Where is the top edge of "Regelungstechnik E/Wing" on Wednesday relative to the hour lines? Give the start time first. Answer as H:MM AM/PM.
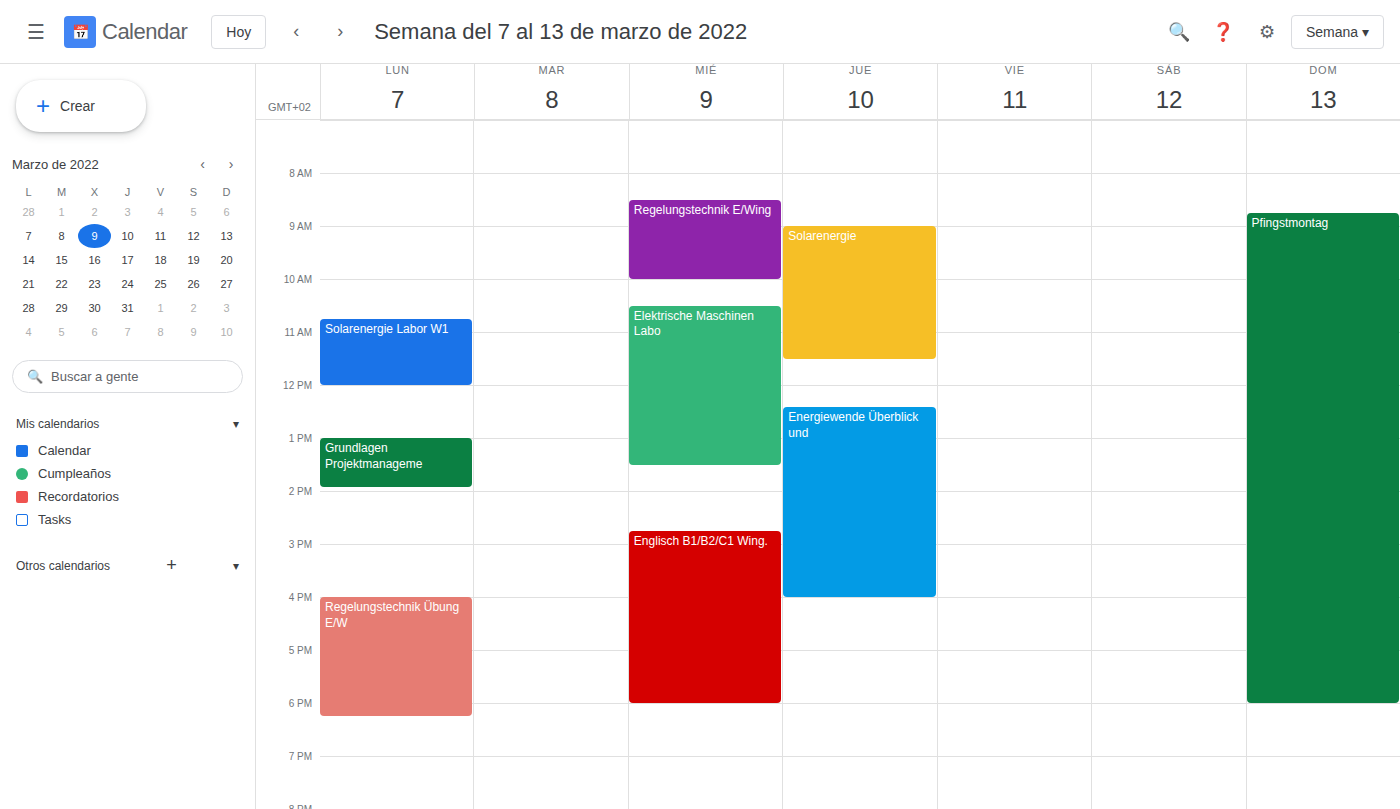
8:30 AM -- halfway between the 8 AM and 9 AM lines.